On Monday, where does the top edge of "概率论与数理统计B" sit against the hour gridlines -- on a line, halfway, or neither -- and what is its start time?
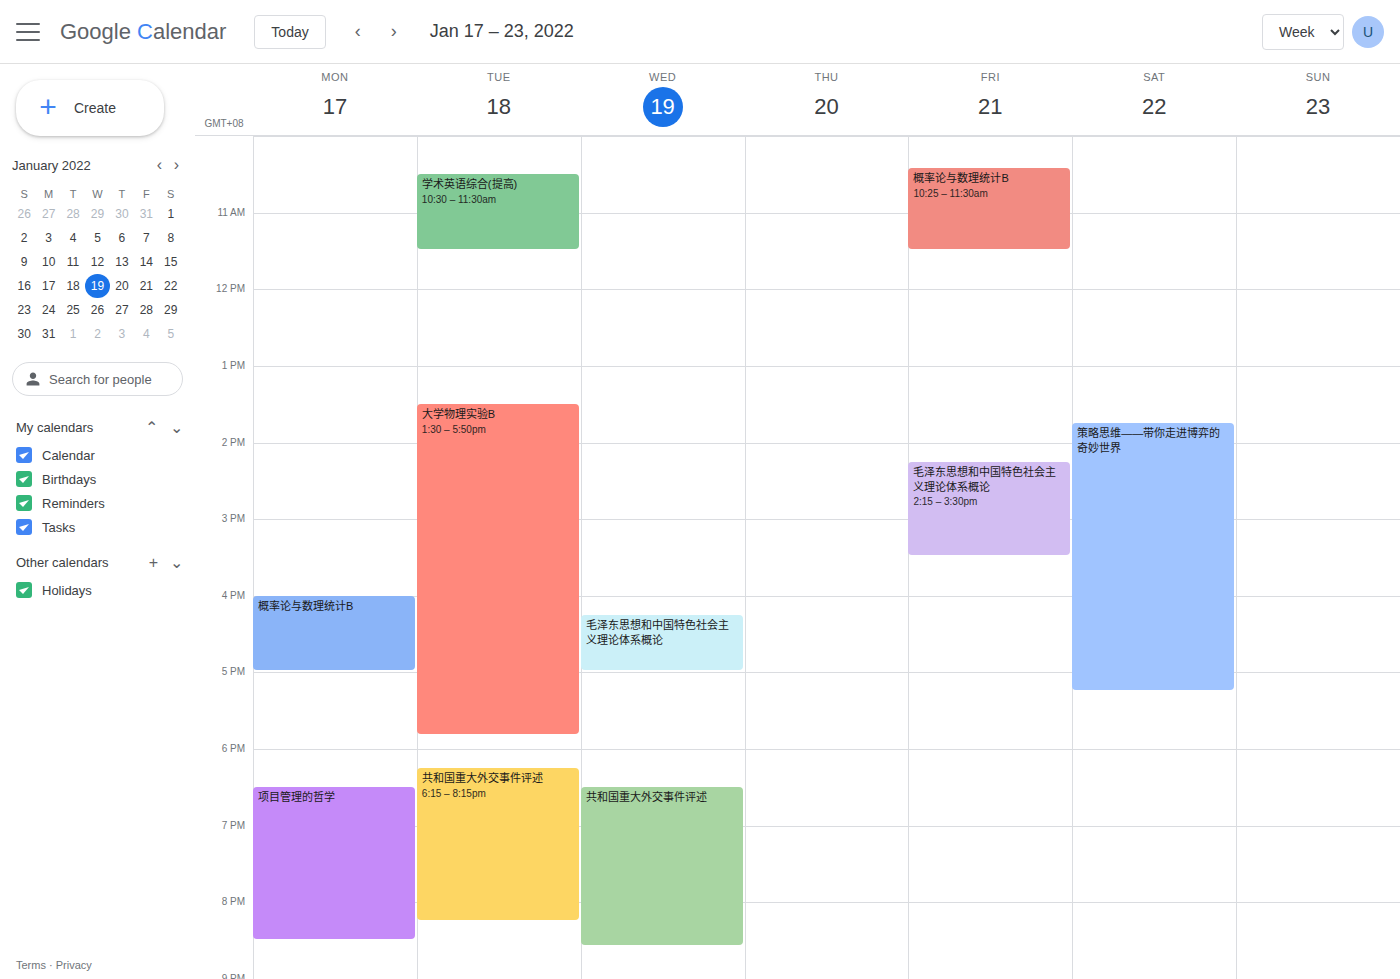
16:00 -- exactly on the 16:00 line.